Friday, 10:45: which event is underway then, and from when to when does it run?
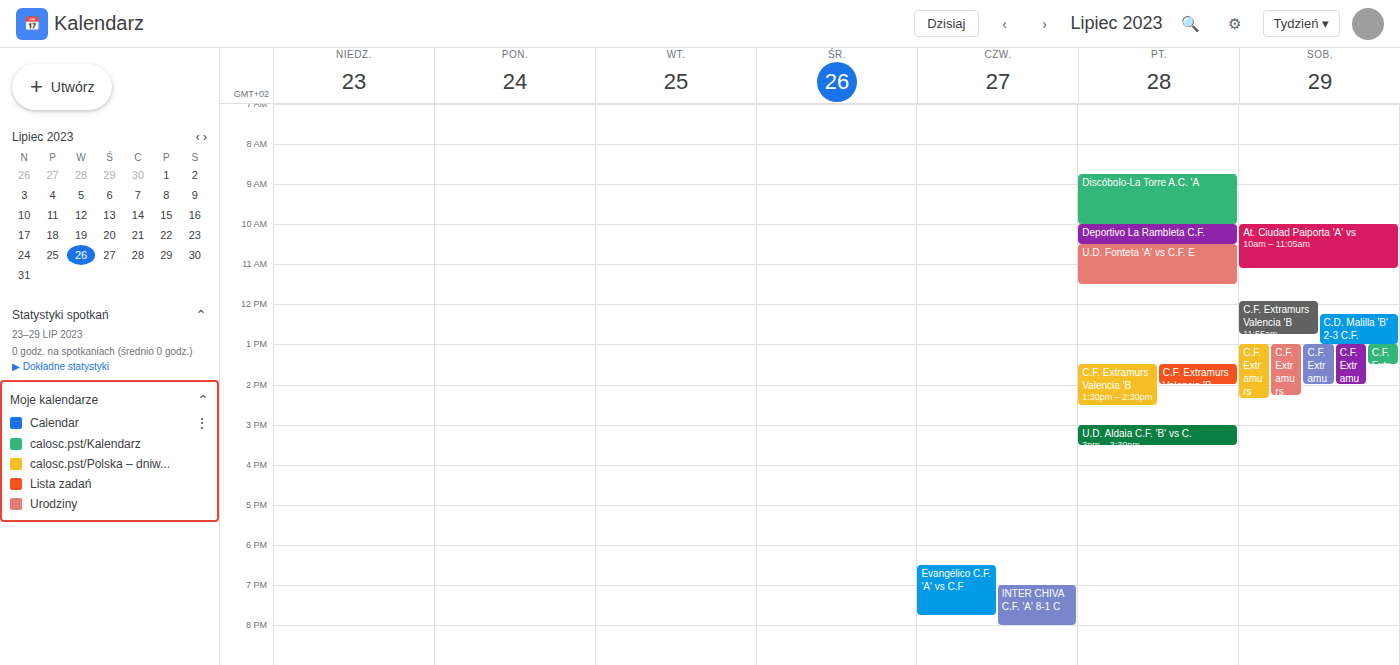
"U.D. Fonteta 'A' vs C.F. E", 10:30 to 11:30